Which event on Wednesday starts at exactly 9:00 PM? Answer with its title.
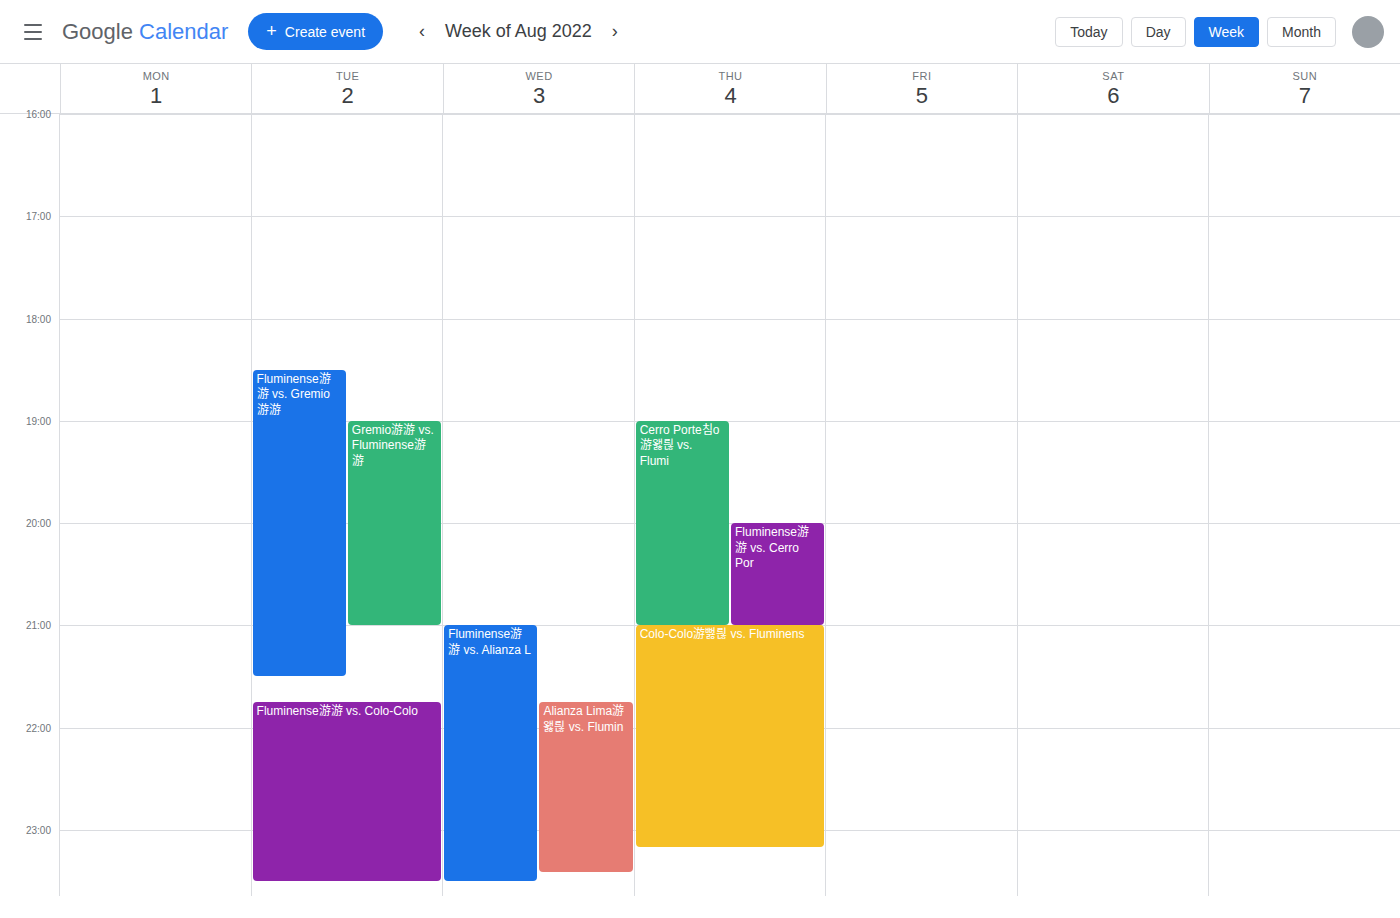
"Fluminense游游 vs. Alianza L"